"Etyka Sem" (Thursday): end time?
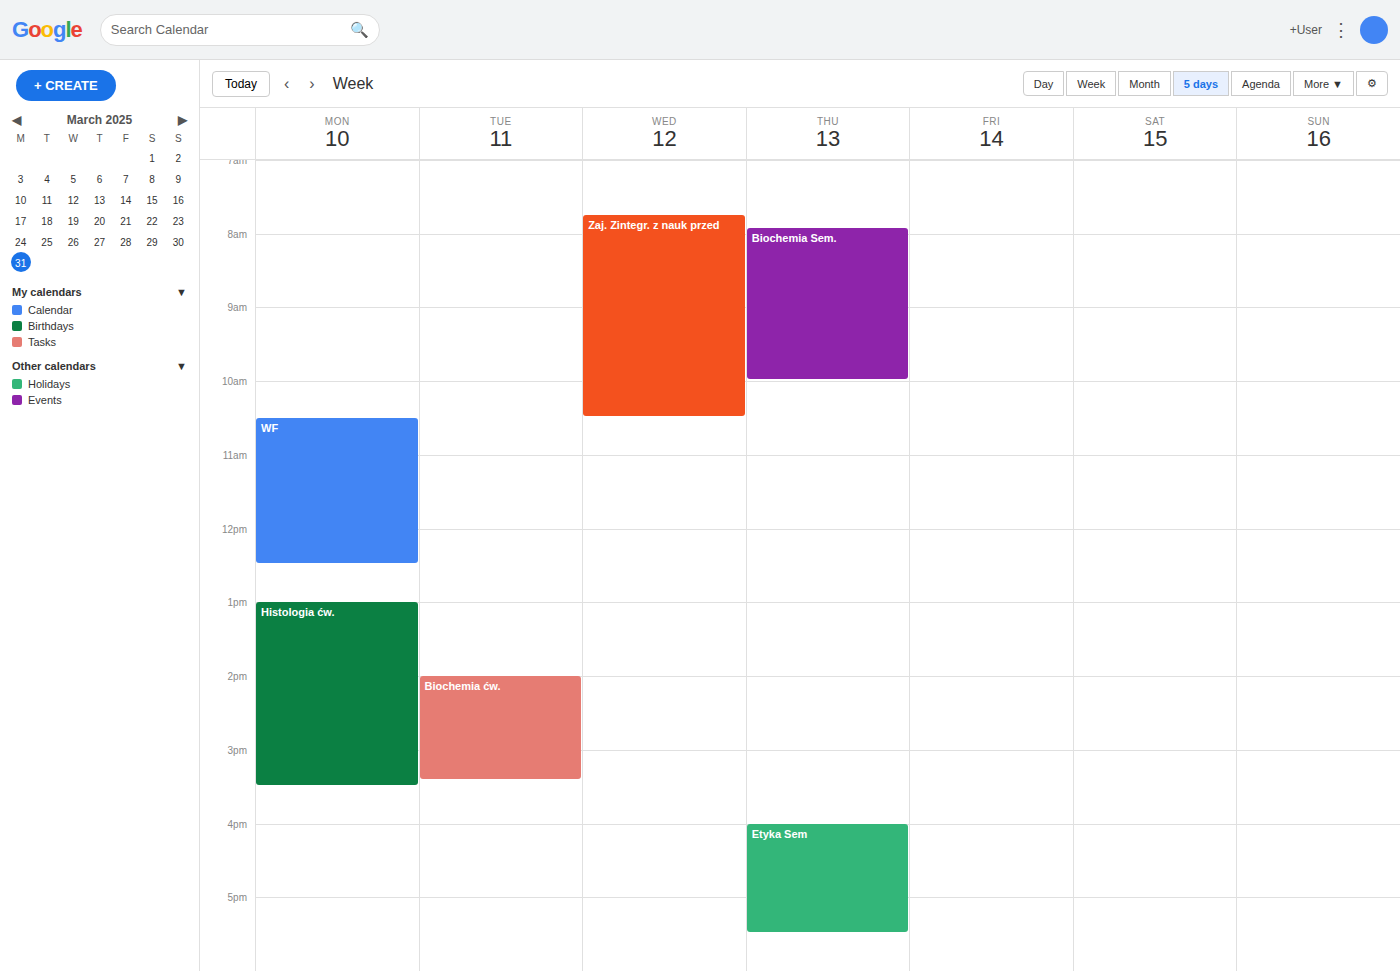
5:30 PM